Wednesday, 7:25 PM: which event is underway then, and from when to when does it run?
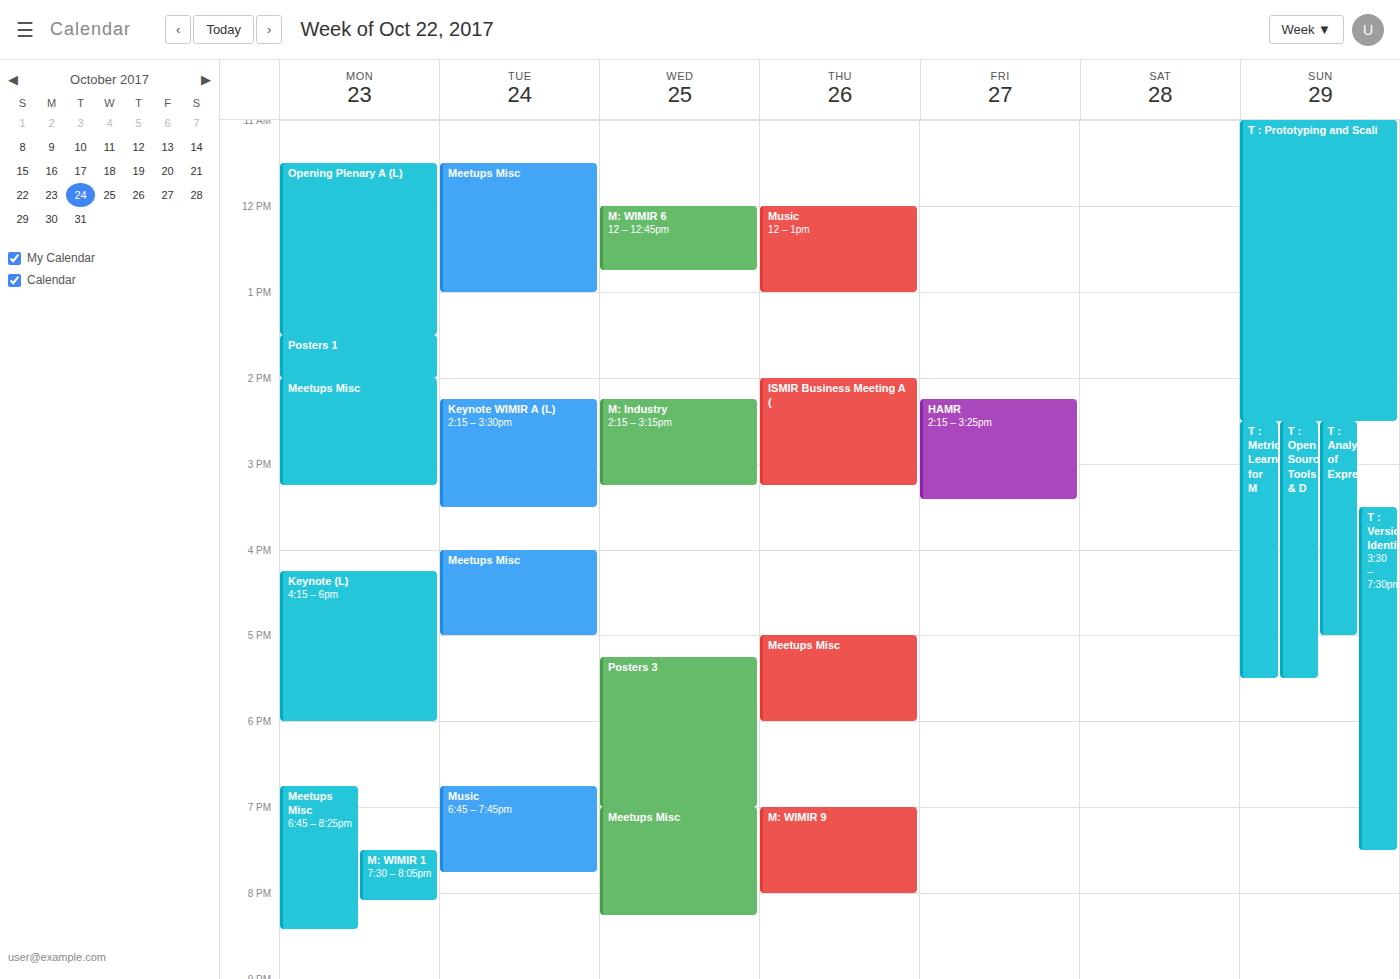
"Meetups Misc", 7:00 PM to 8:15 PM